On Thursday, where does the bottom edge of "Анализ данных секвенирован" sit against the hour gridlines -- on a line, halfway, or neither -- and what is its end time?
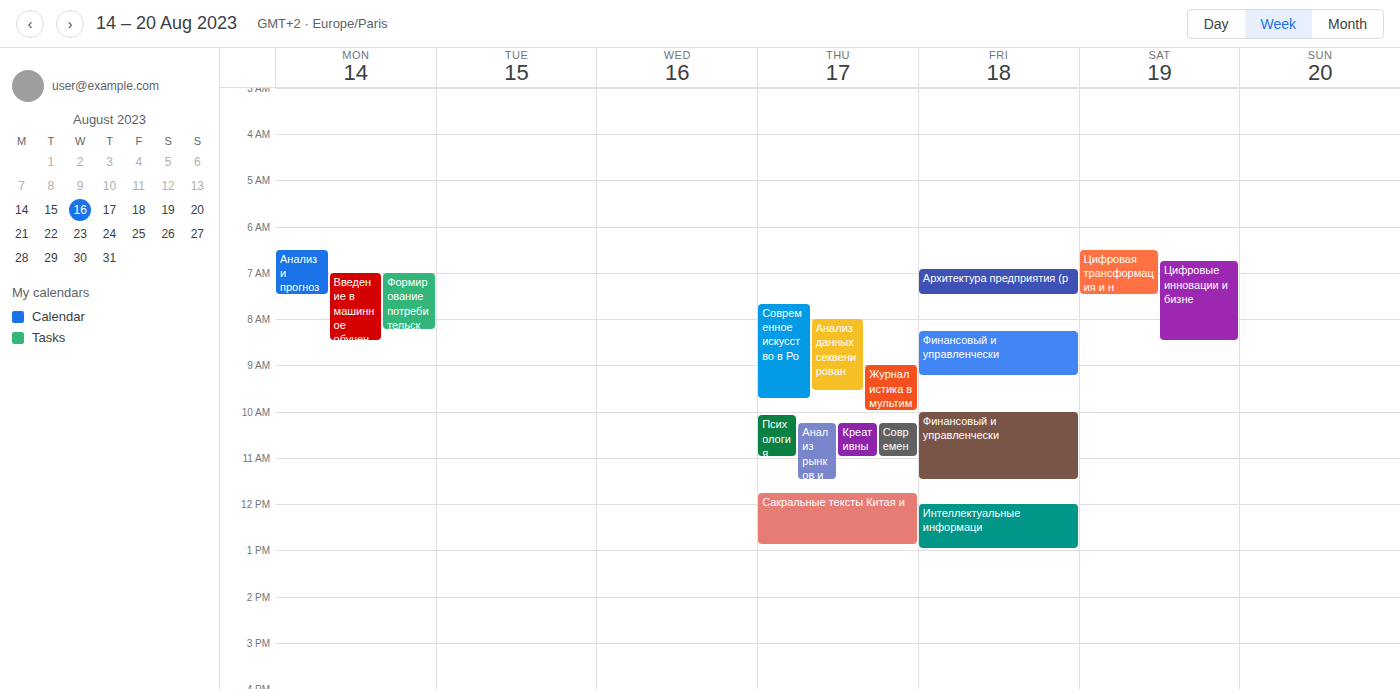
9:35 AM -- neither: 35 minutes below the 9 AM line and 25 minutes above the 10 AM line.